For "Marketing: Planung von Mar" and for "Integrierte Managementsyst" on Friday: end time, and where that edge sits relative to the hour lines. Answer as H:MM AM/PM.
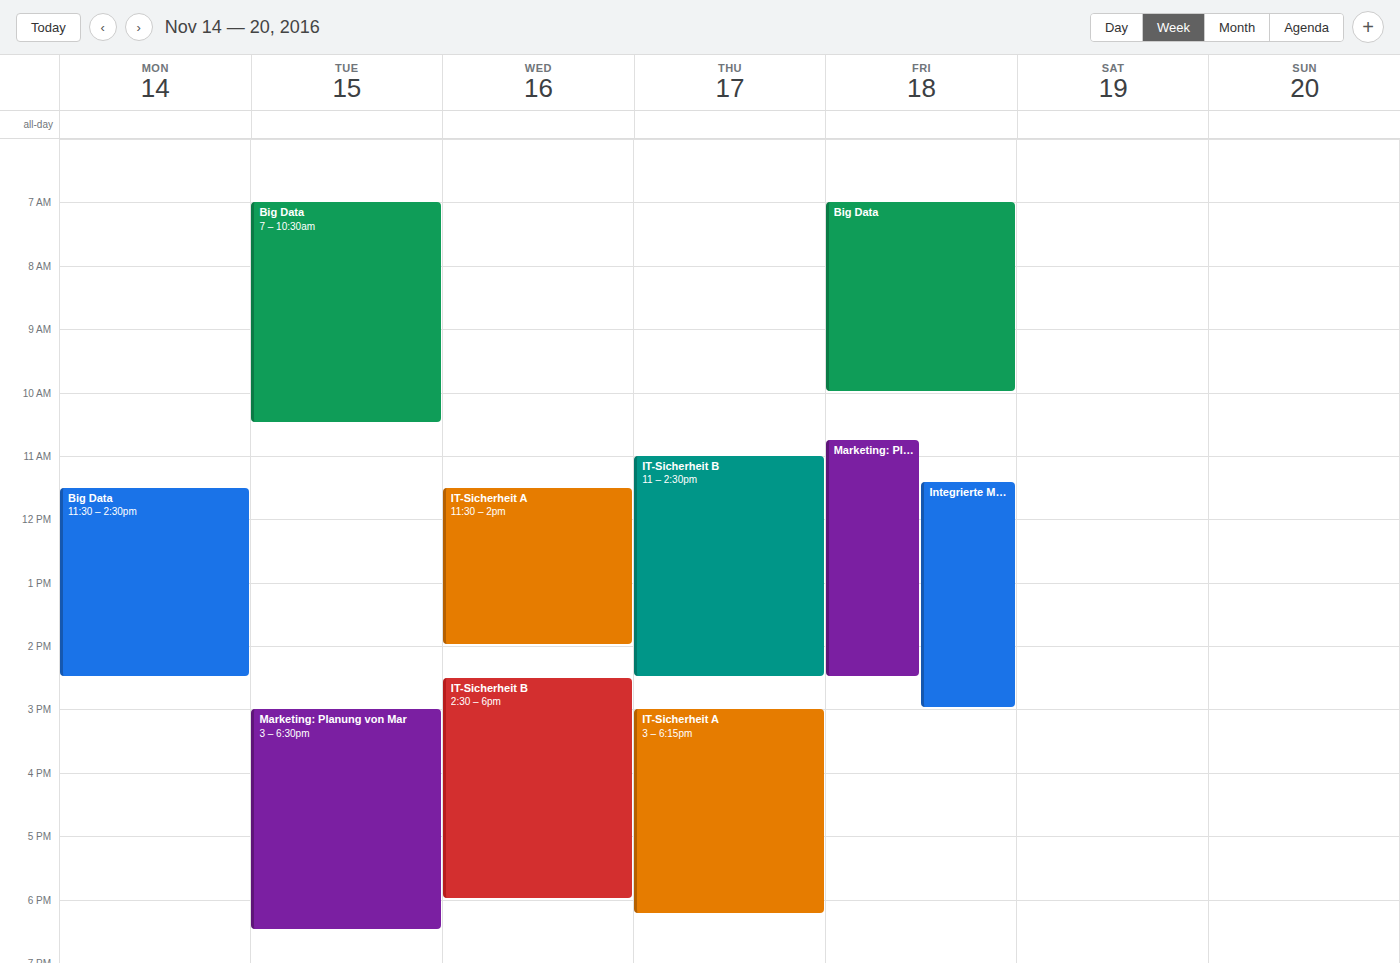
"Marketing: Planung von Mar": 2:30 PM, halfway between the 2 PM and 3 PM lines. "Integrierte Managementsyst": 3:00 PM, exactly on the 3 PM line.